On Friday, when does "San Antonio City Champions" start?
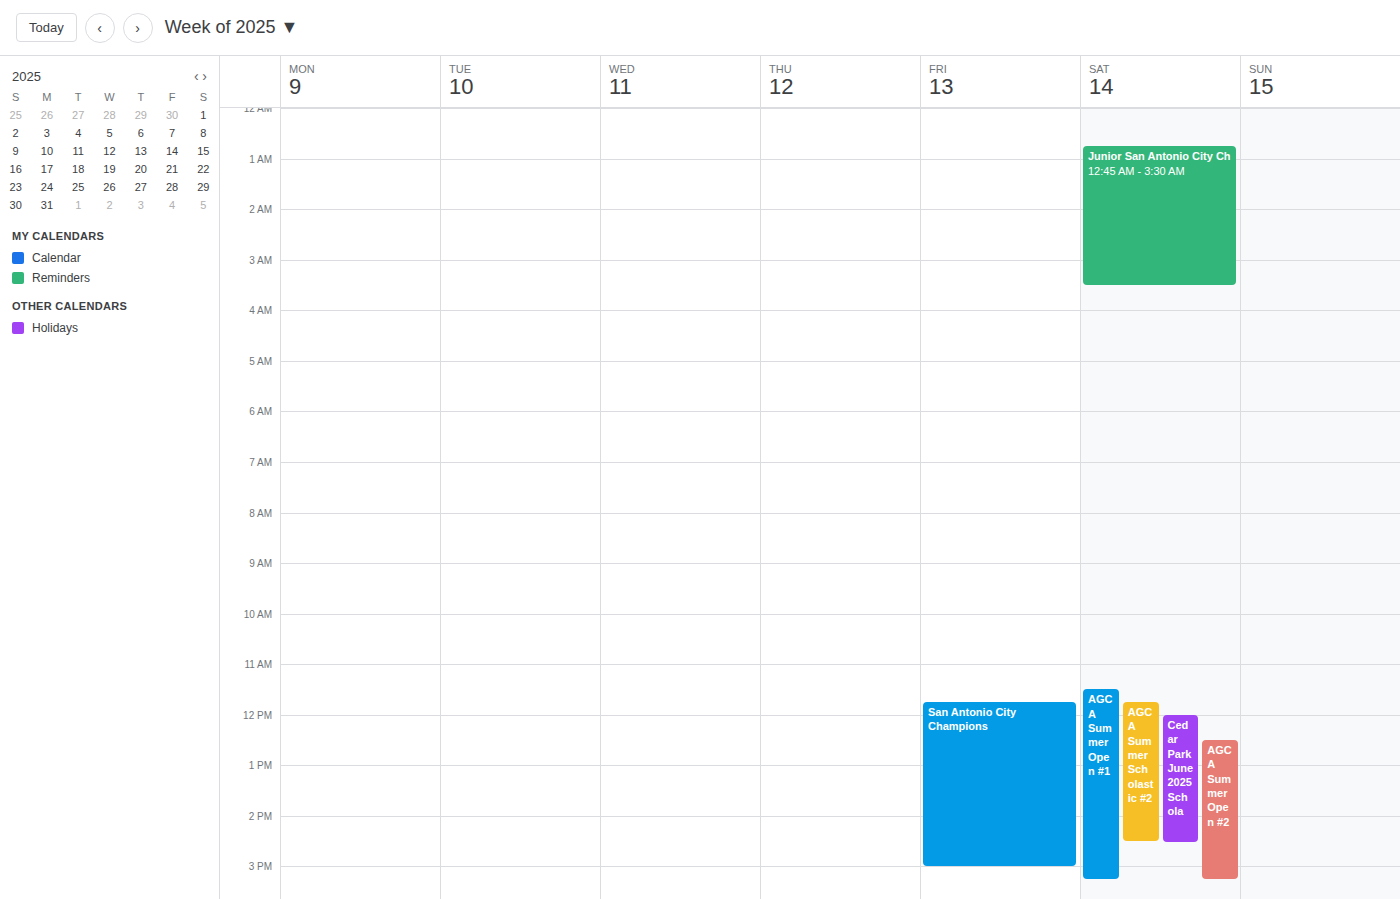
11:45 AM